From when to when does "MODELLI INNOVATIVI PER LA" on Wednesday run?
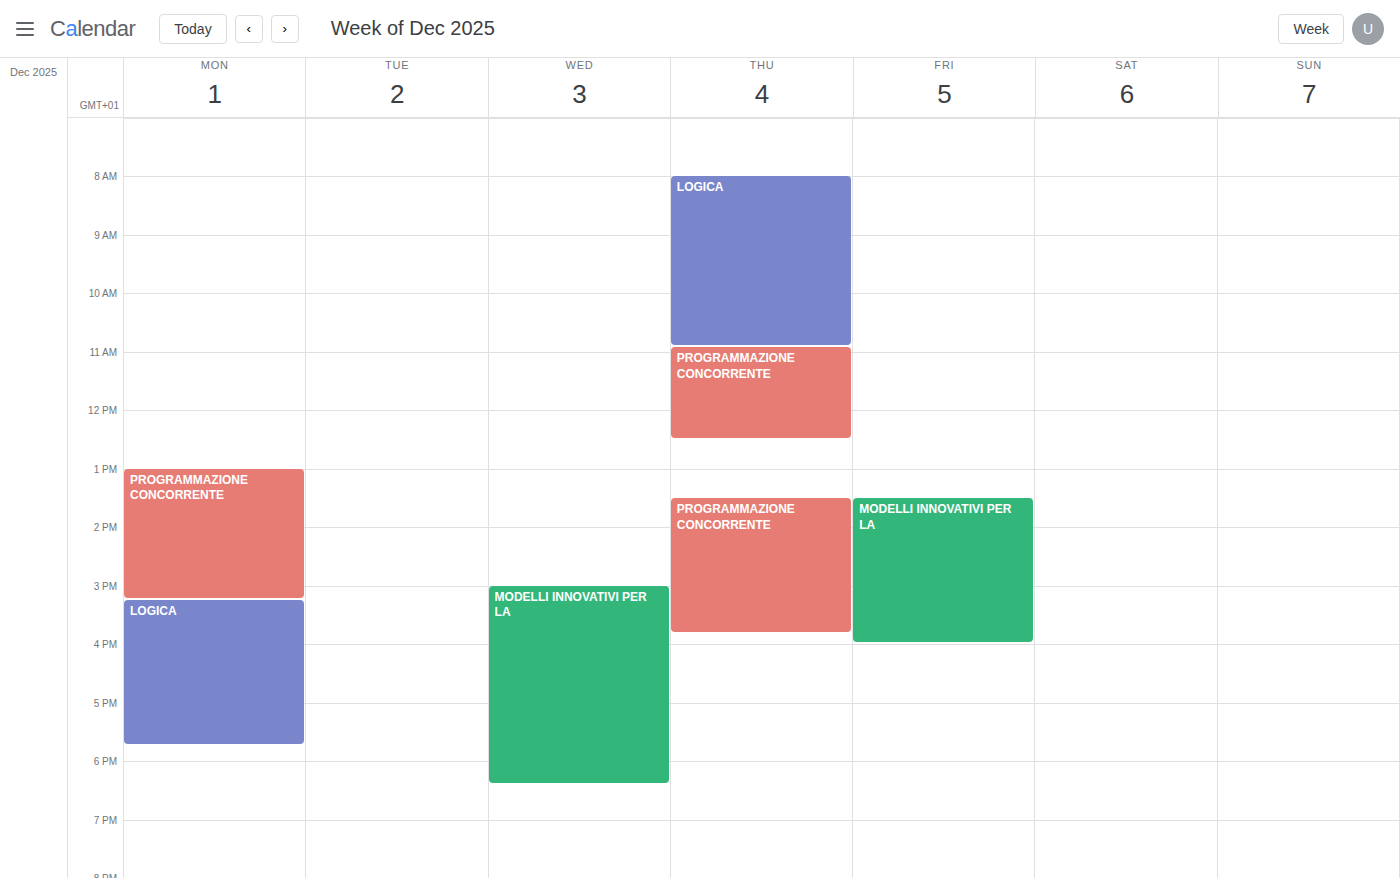
3:00 PM to 6:25 PM